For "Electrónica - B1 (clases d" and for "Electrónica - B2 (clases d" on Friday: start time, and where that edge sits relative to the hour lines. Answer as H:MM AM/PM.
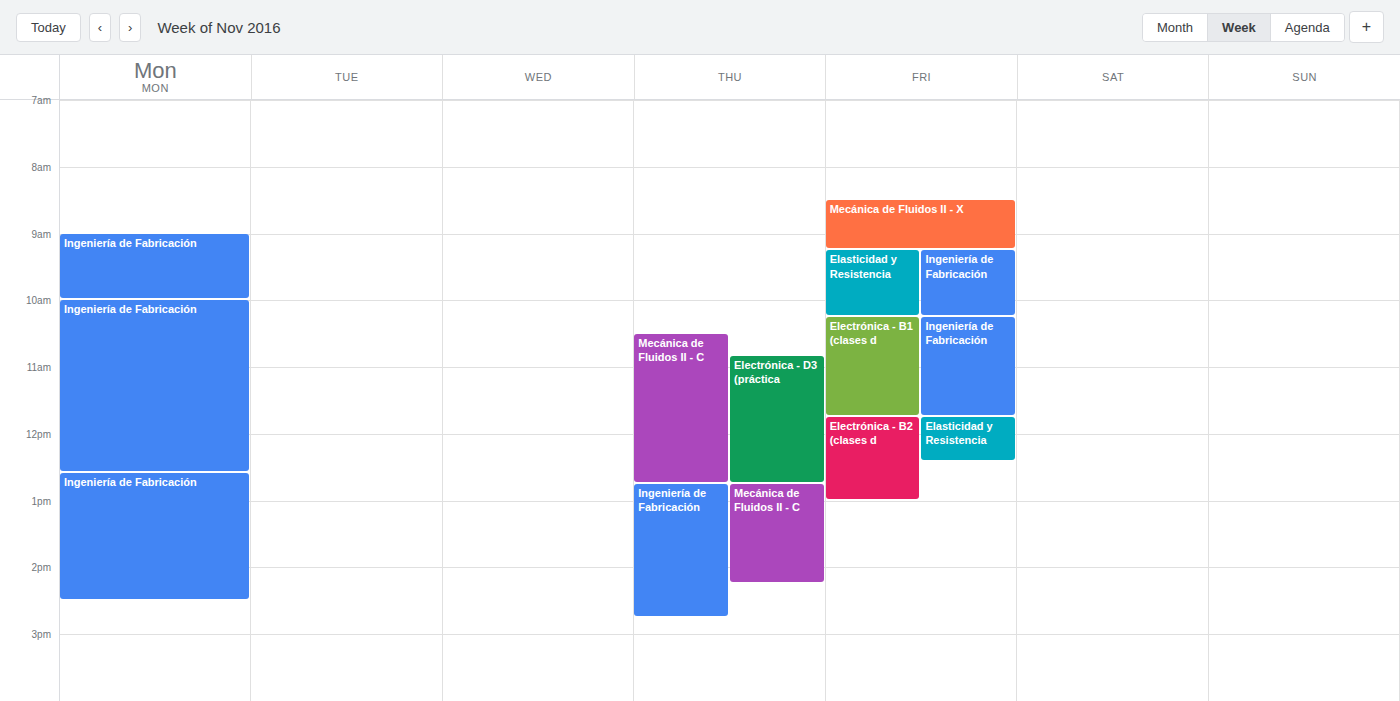
"Electrónica - B1 (clases d": 10:15 AM, neither: a quarter of the way from the 10 AM line to the 11 AM line. "Electrónica - B2 (clases d": 11:45 AM, neither: three quarters of the way from the 11 AM line to the 12 PM line.